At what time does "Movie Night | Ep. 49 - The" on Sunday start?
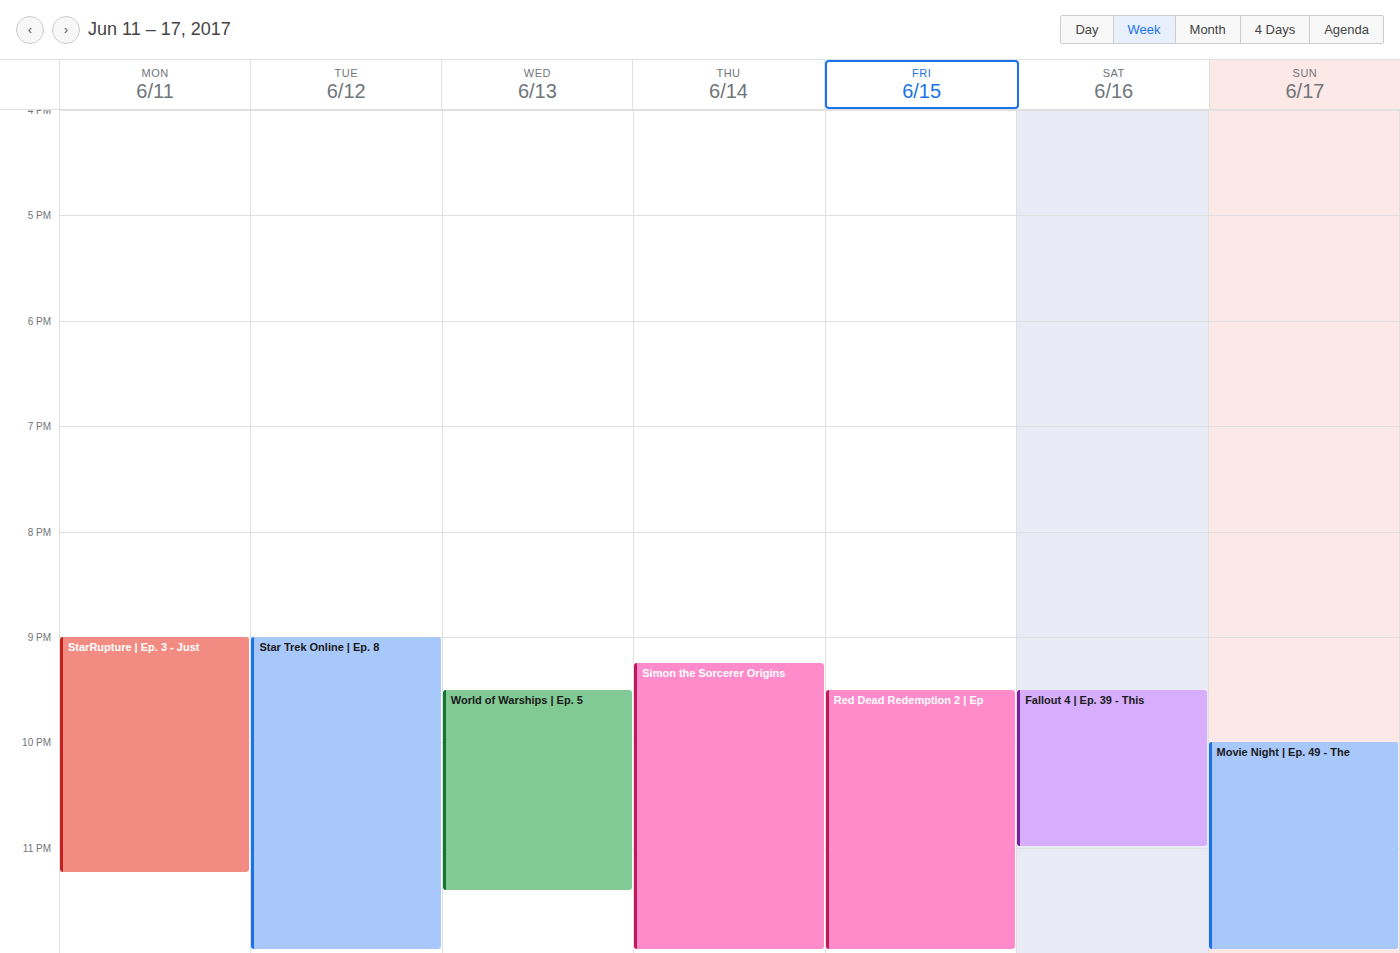
22:00